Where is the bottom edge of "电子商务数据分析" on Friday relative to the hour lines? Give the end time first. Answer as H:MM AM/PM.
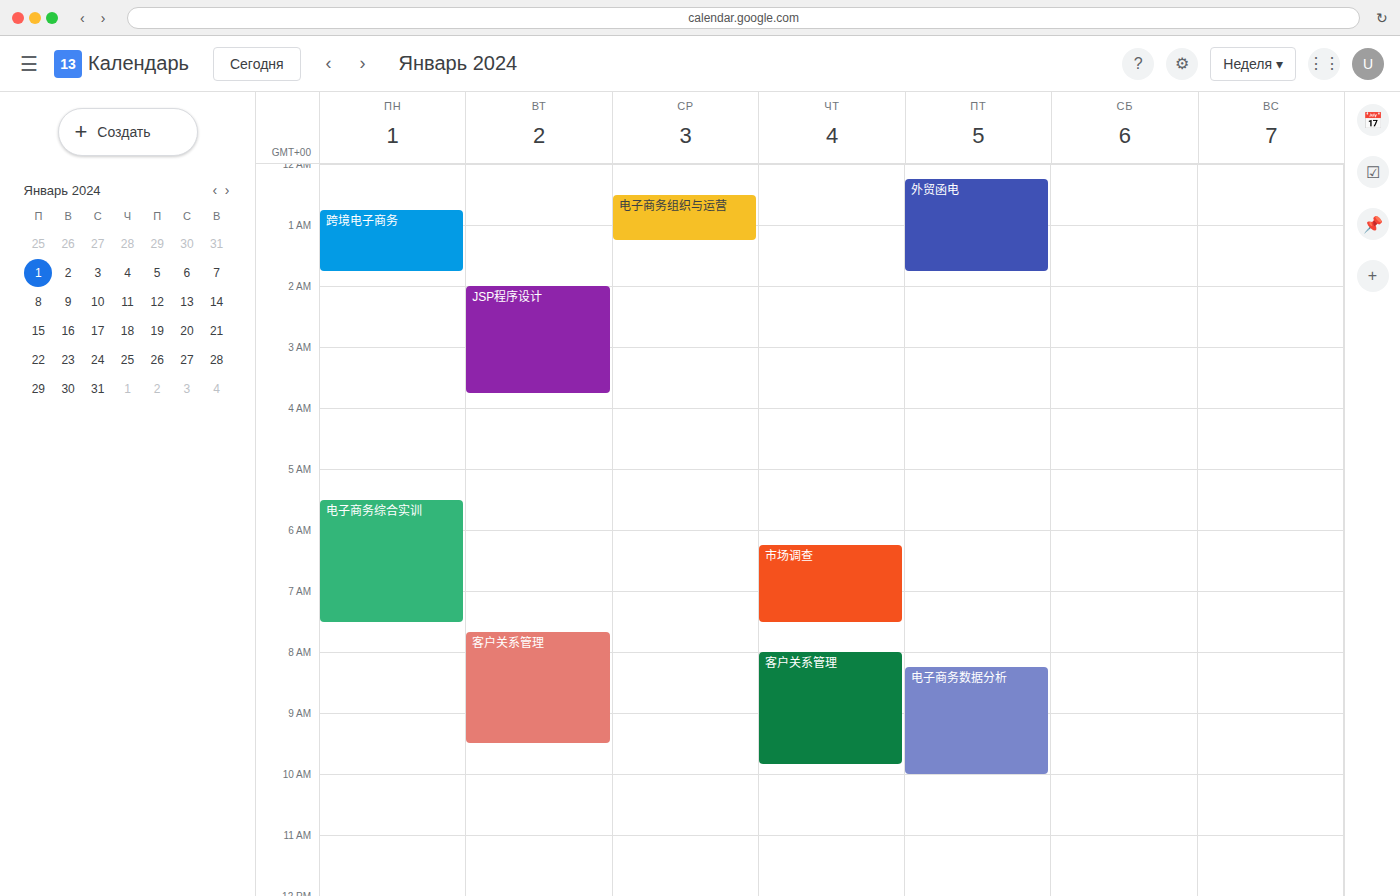
10:00 AM -- exactly on the 10 AM line.